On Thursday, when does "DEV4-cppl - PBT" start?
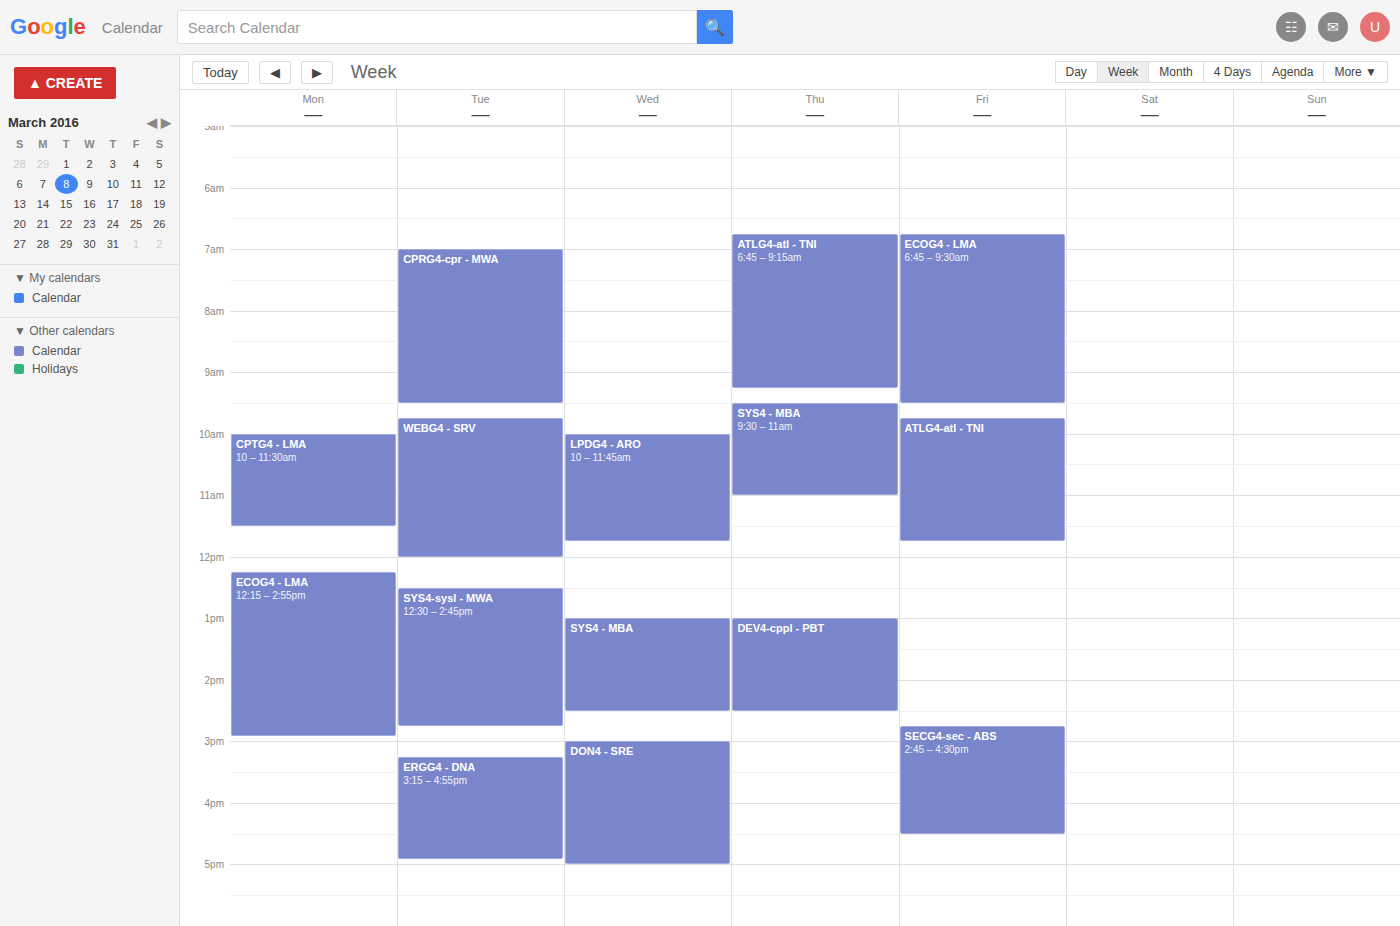
1:00 PM